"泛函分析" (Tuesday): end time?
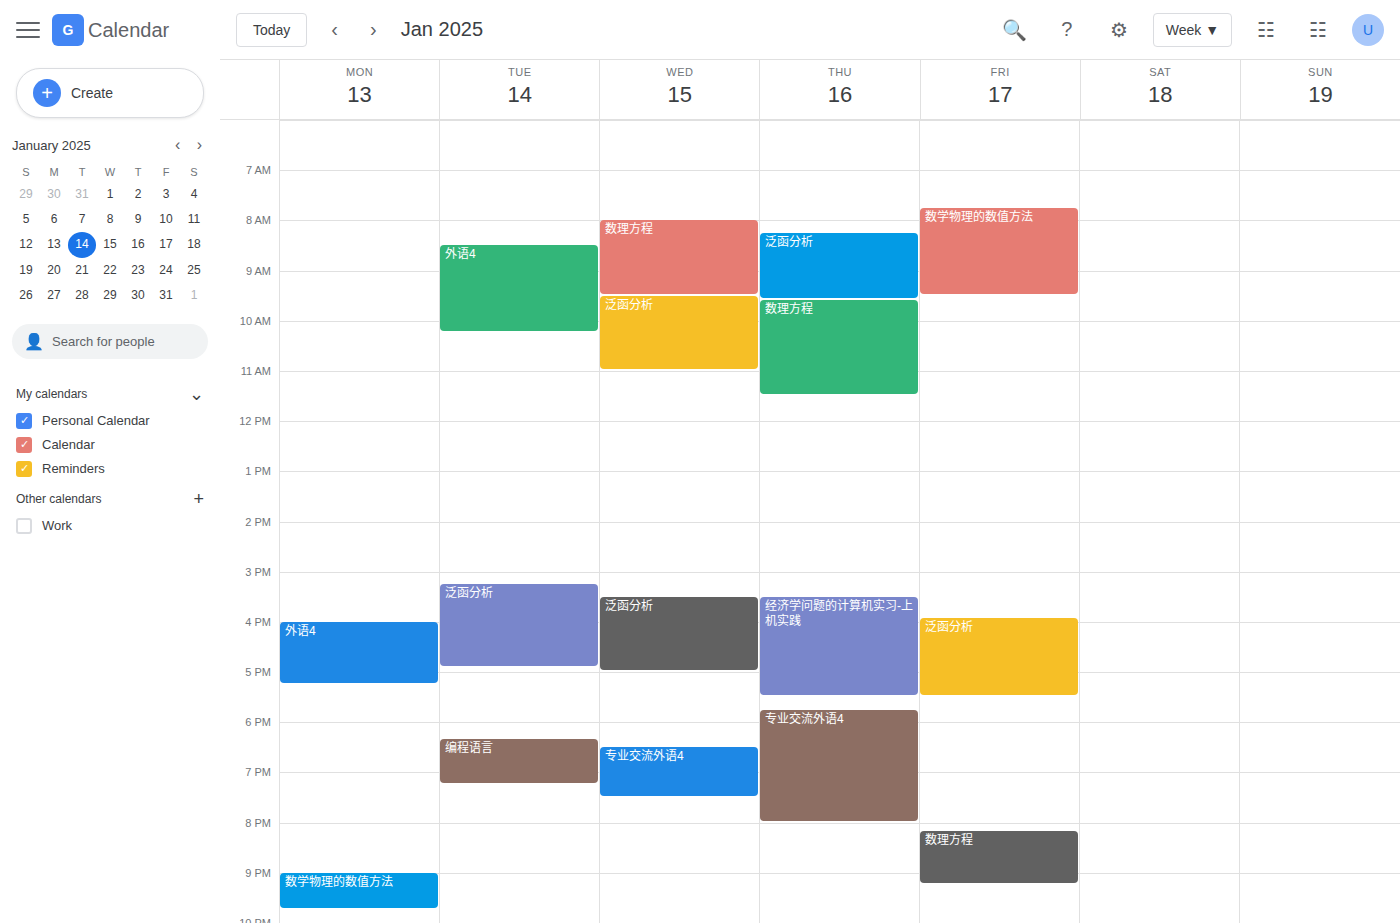
4:55 PM